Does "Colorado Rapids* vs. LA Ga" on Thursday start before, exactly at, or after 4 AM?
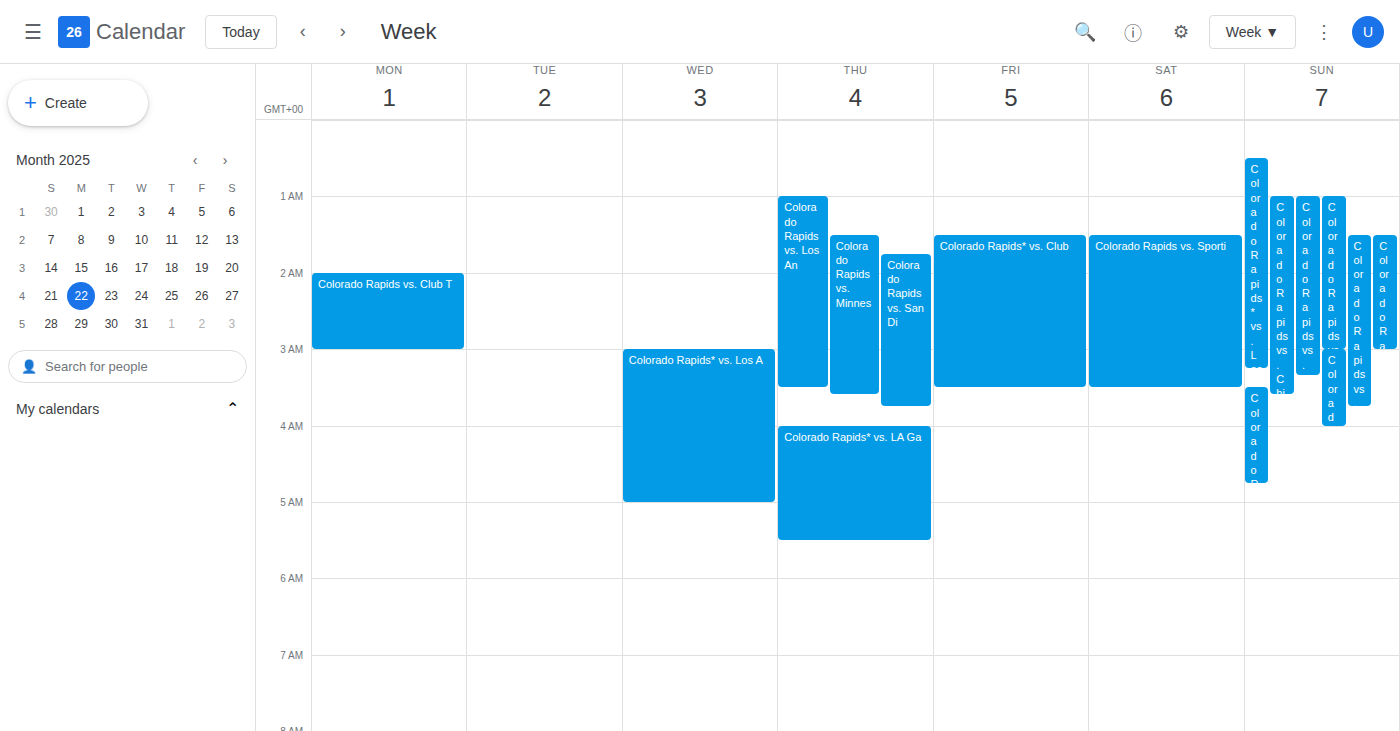
4:00 AM -- exactly at 4 AM, on the 4 AM line.